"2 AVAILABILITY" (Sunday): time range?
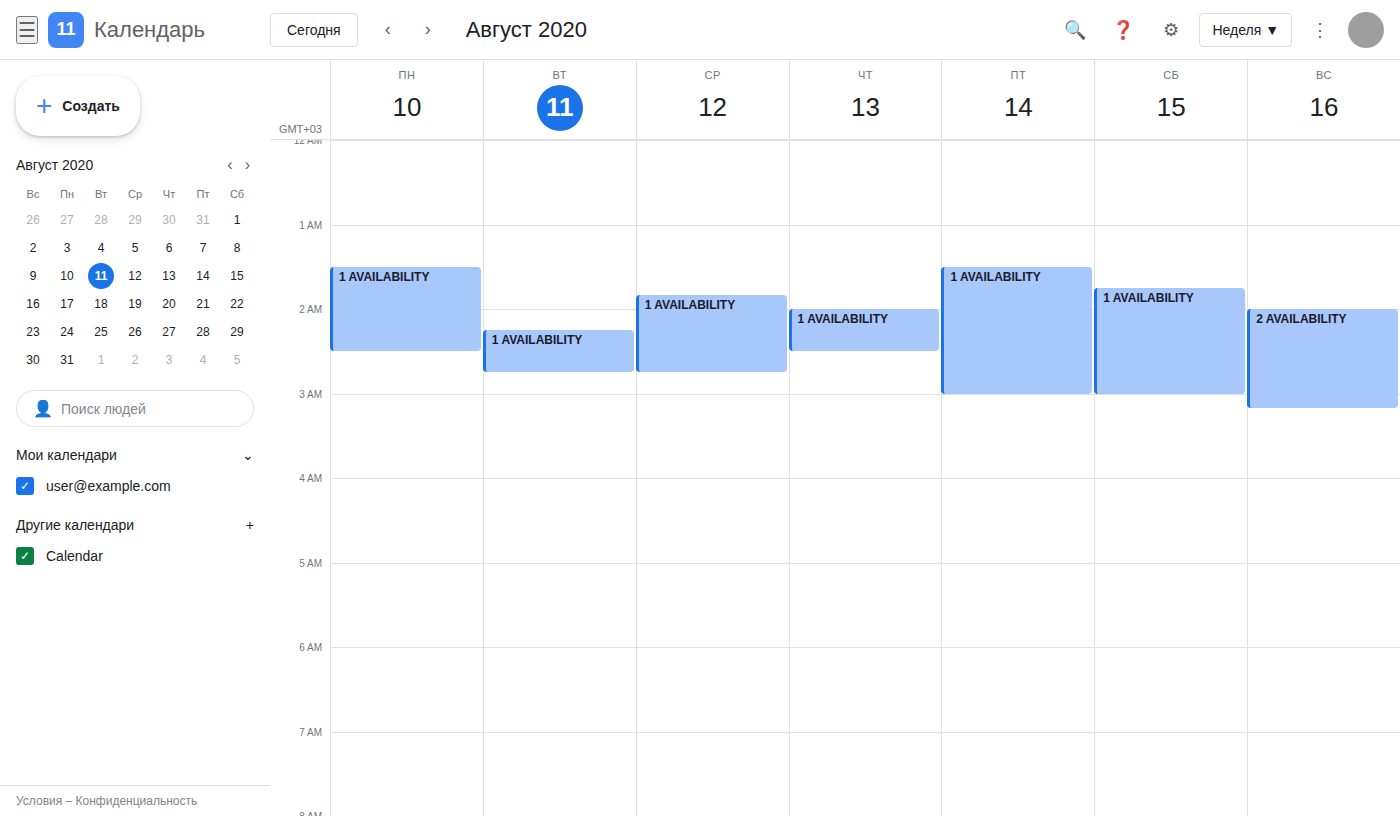
2:00 AM to 3:10 AM